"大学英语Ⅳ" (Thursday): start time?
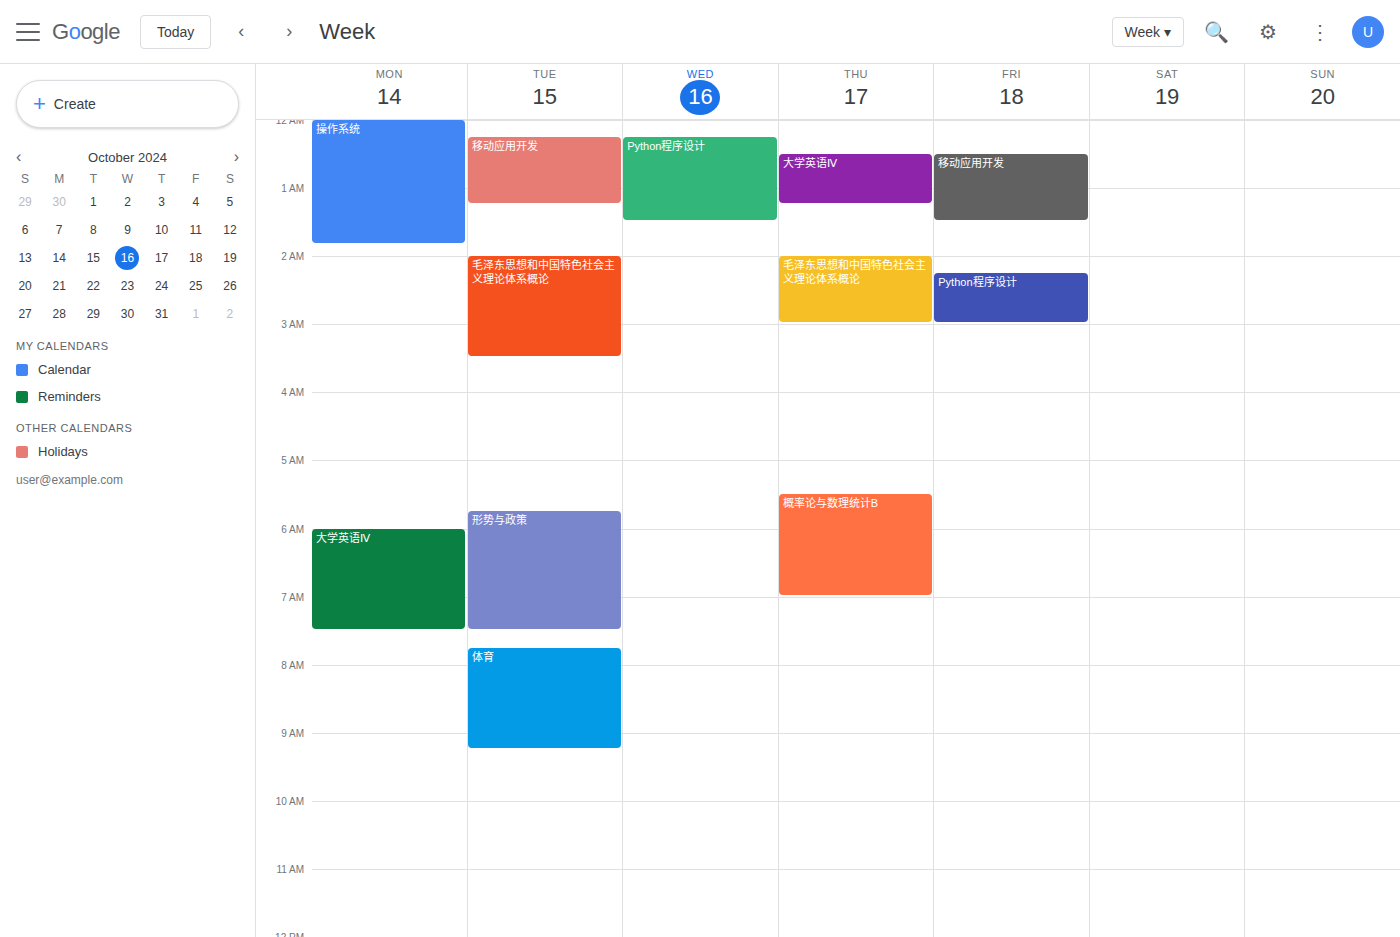
12:30 AM